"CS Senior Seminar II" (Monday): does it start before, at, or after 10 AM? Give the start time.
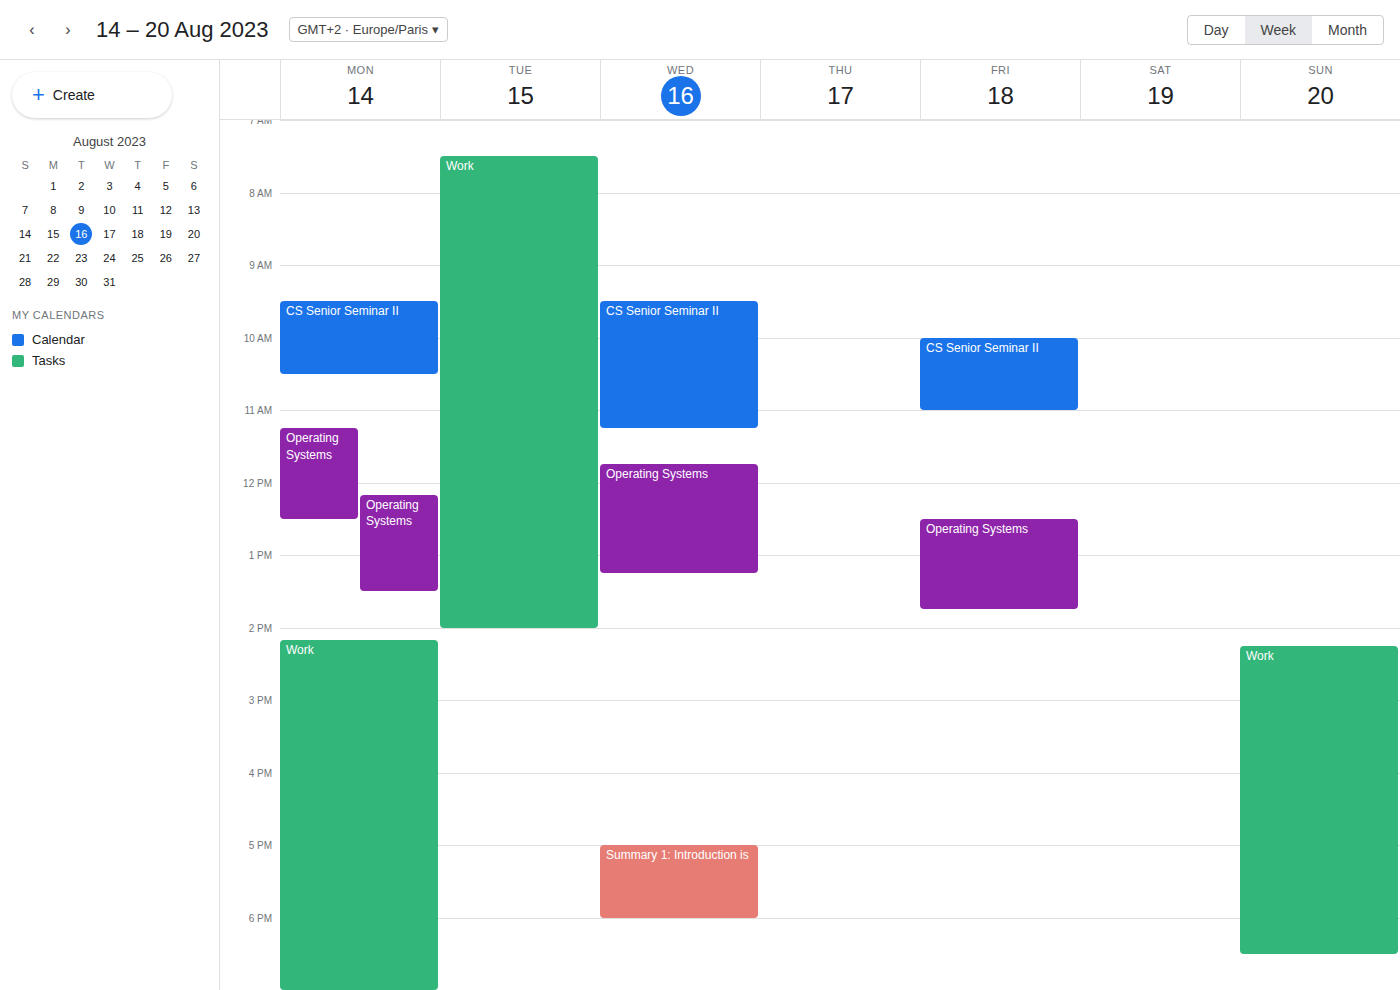
9:30 AM -- before 10 AM, 30 minutes above the 10 AM line.